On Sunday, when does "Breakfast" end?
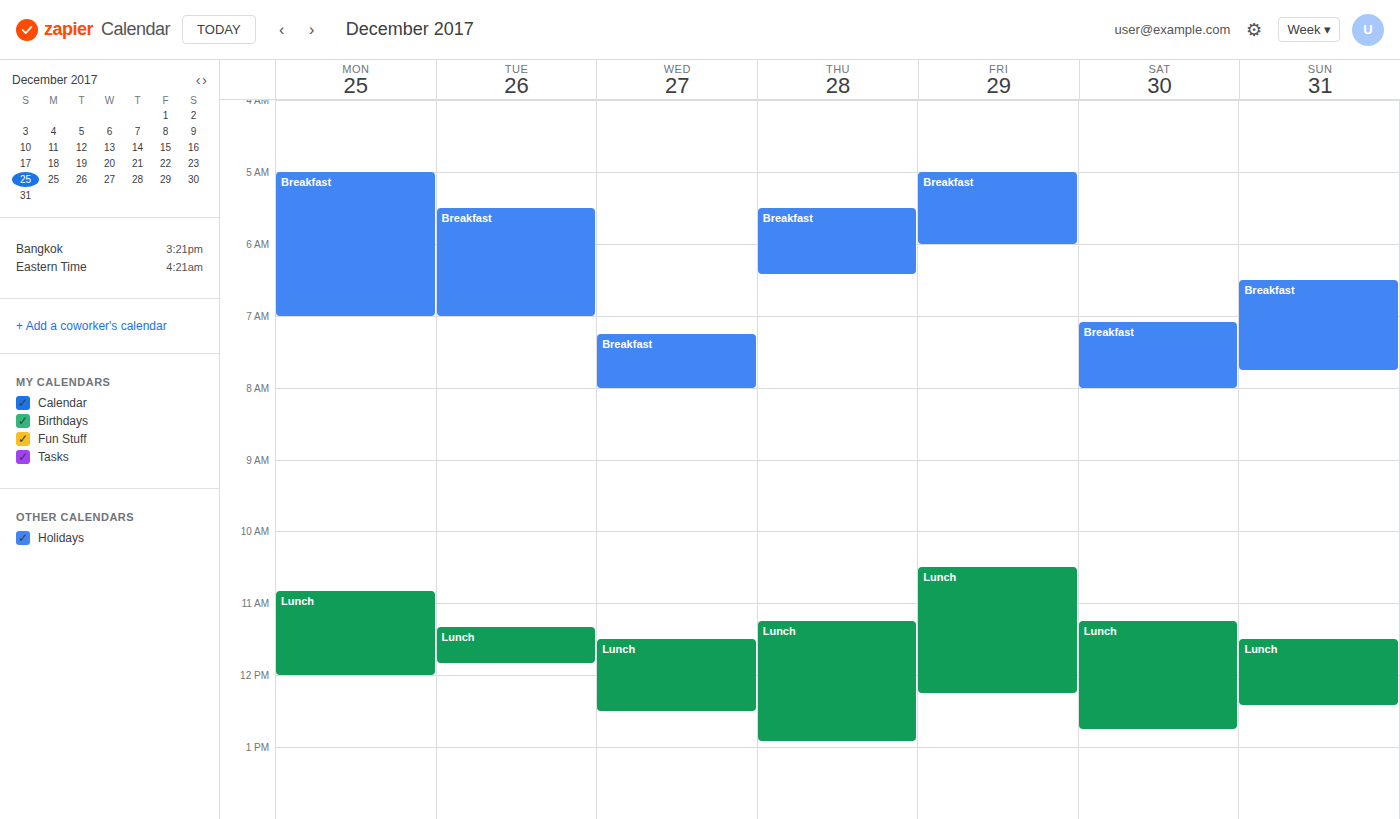
07:45